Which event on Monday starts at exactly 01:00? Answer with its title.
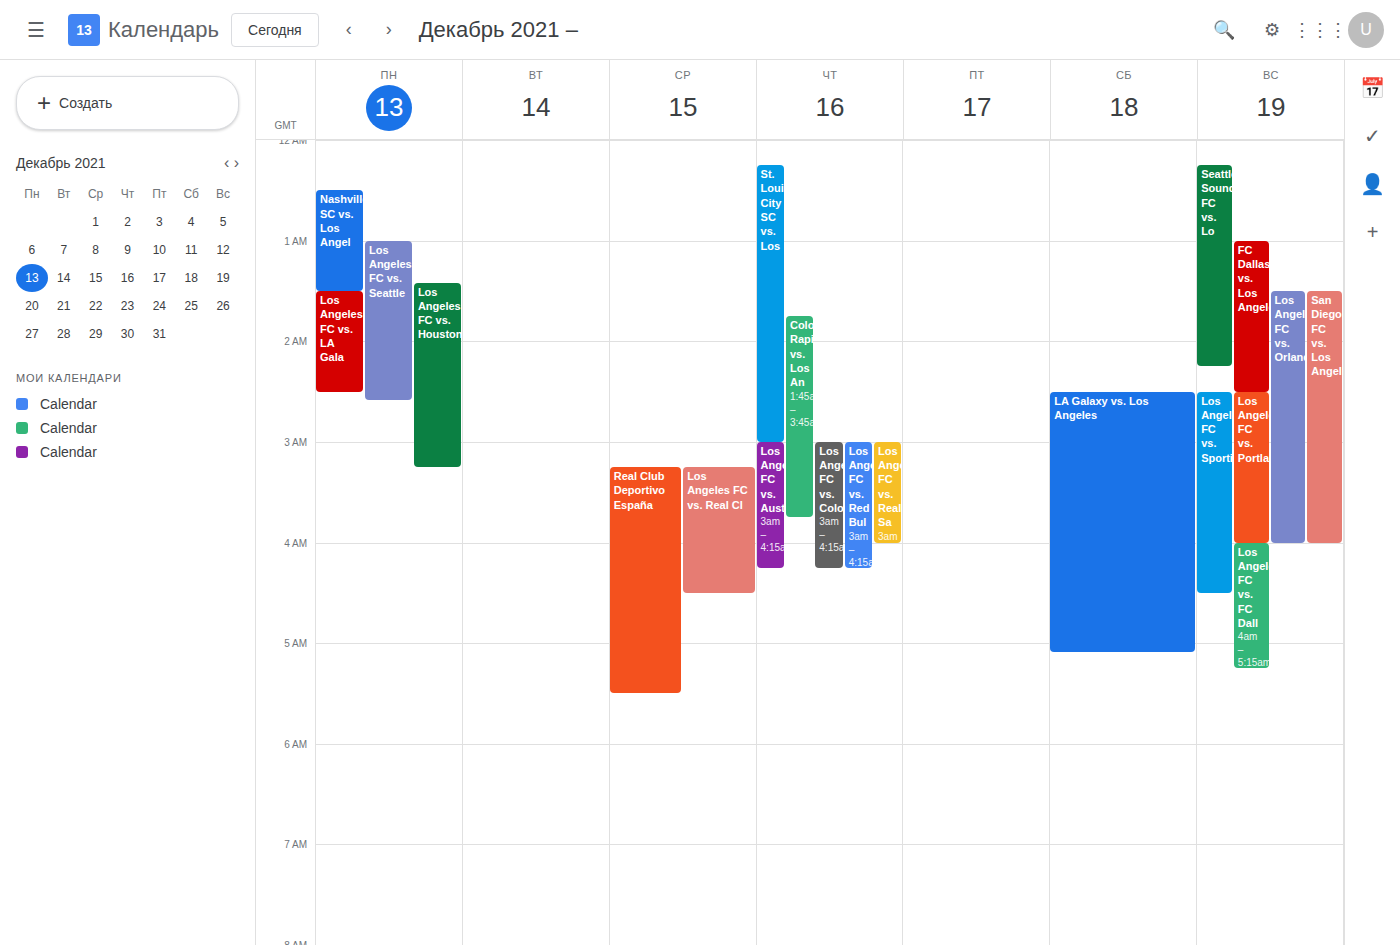
"Los Angeles FC vs. Seattle"